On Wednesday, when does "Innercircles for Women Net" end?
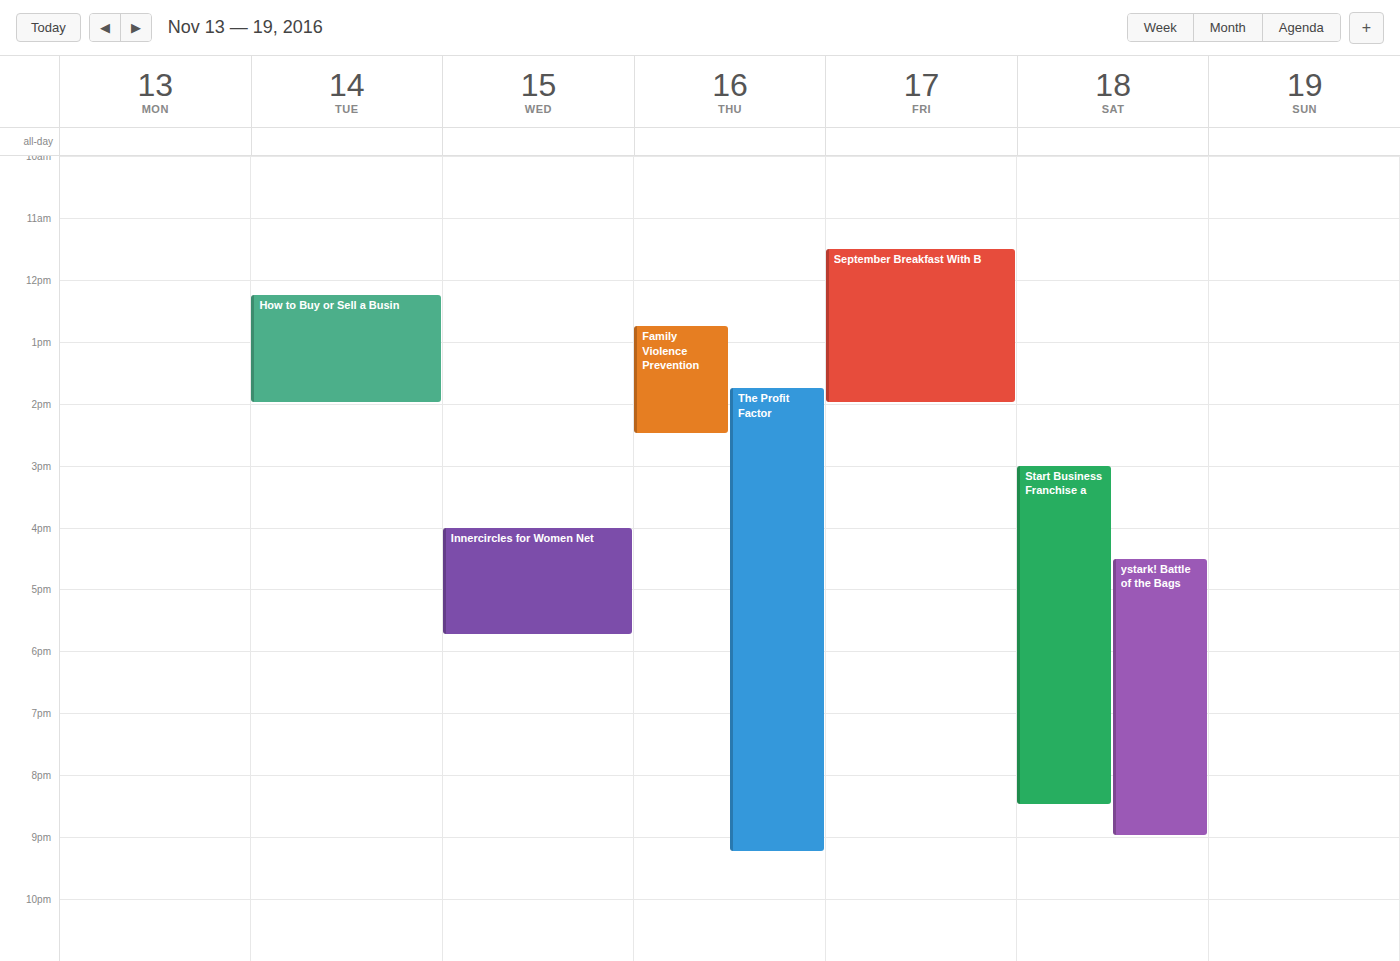
5:45 PM